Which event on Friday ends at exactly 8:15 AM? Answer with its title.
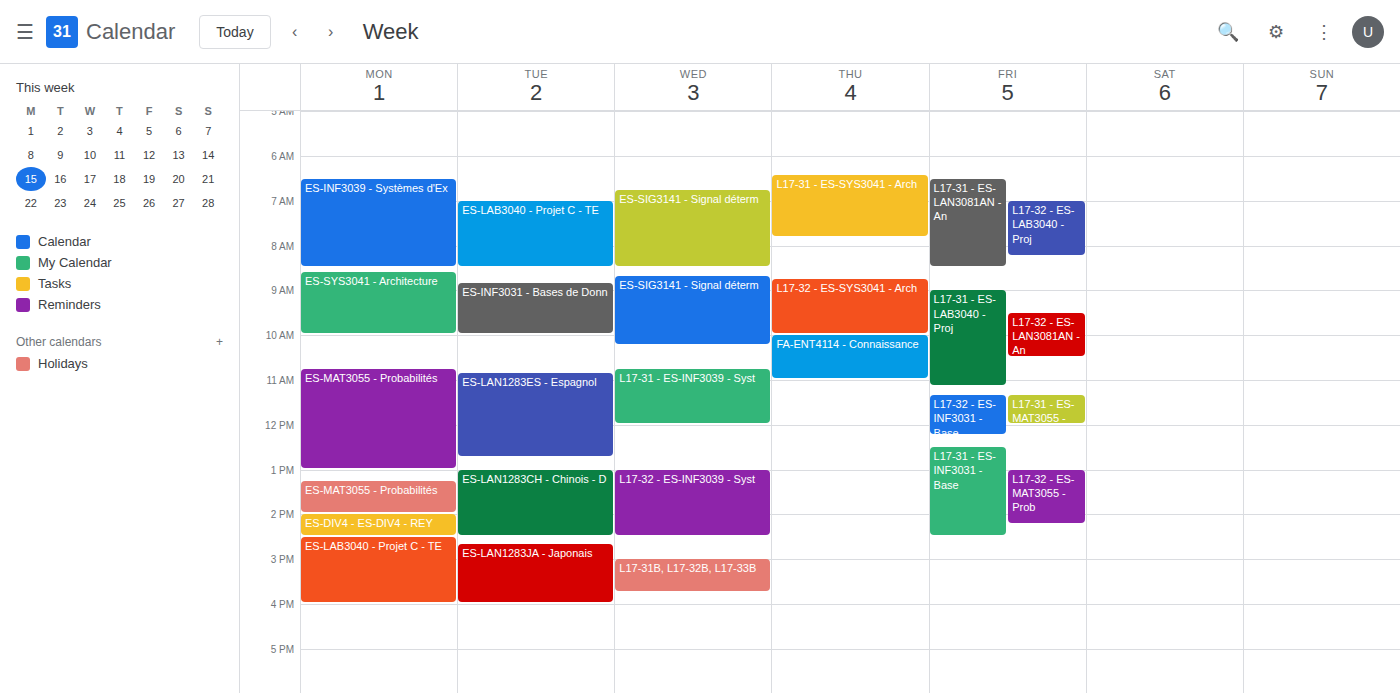
"L17-32 - ES-LAB3040 - Proj"